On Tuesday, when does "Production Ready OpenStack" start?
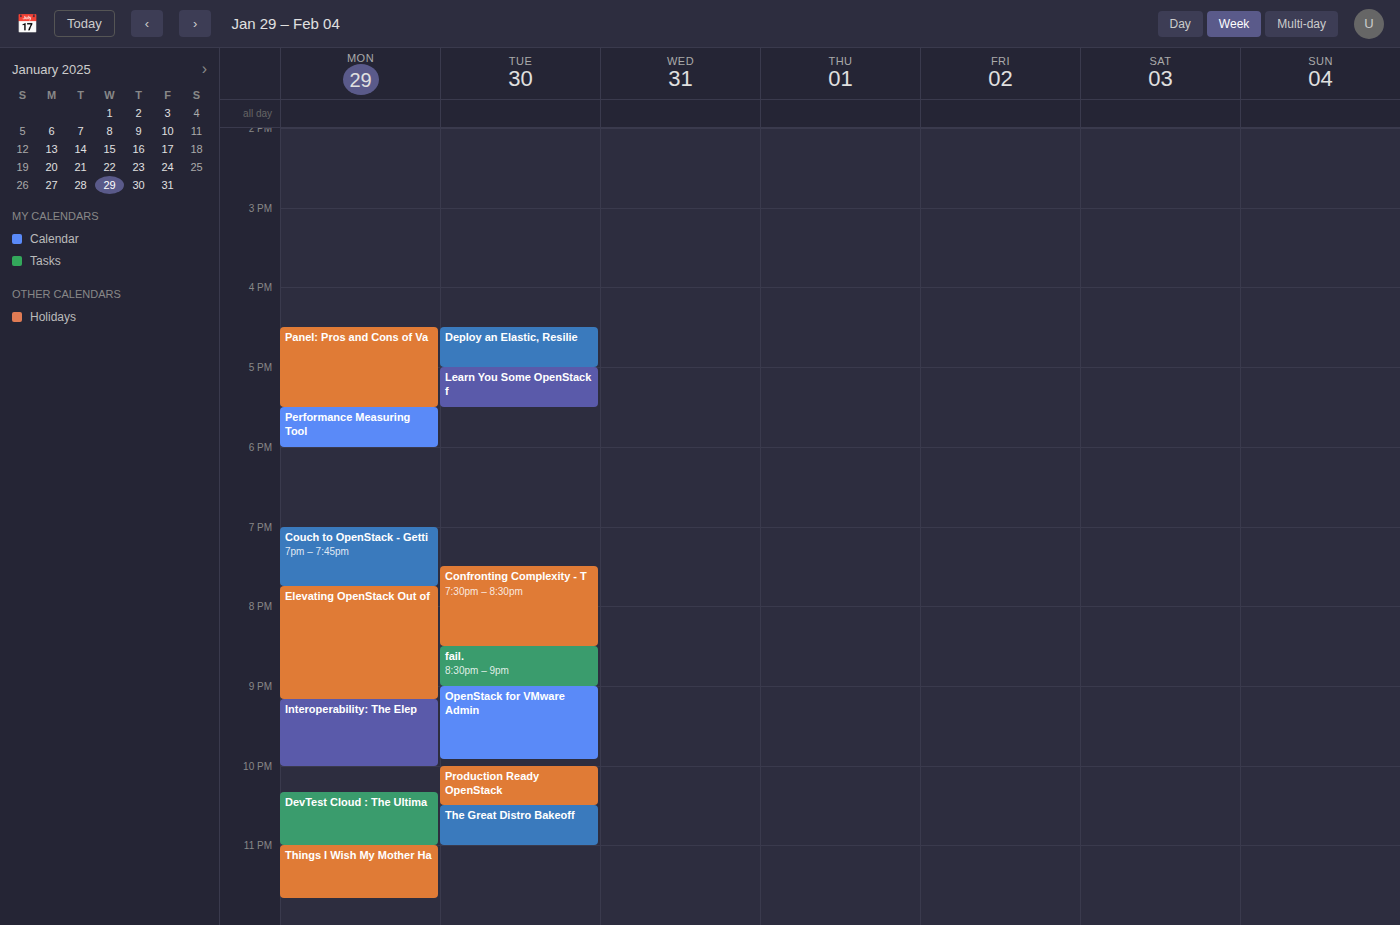
10:00 PM